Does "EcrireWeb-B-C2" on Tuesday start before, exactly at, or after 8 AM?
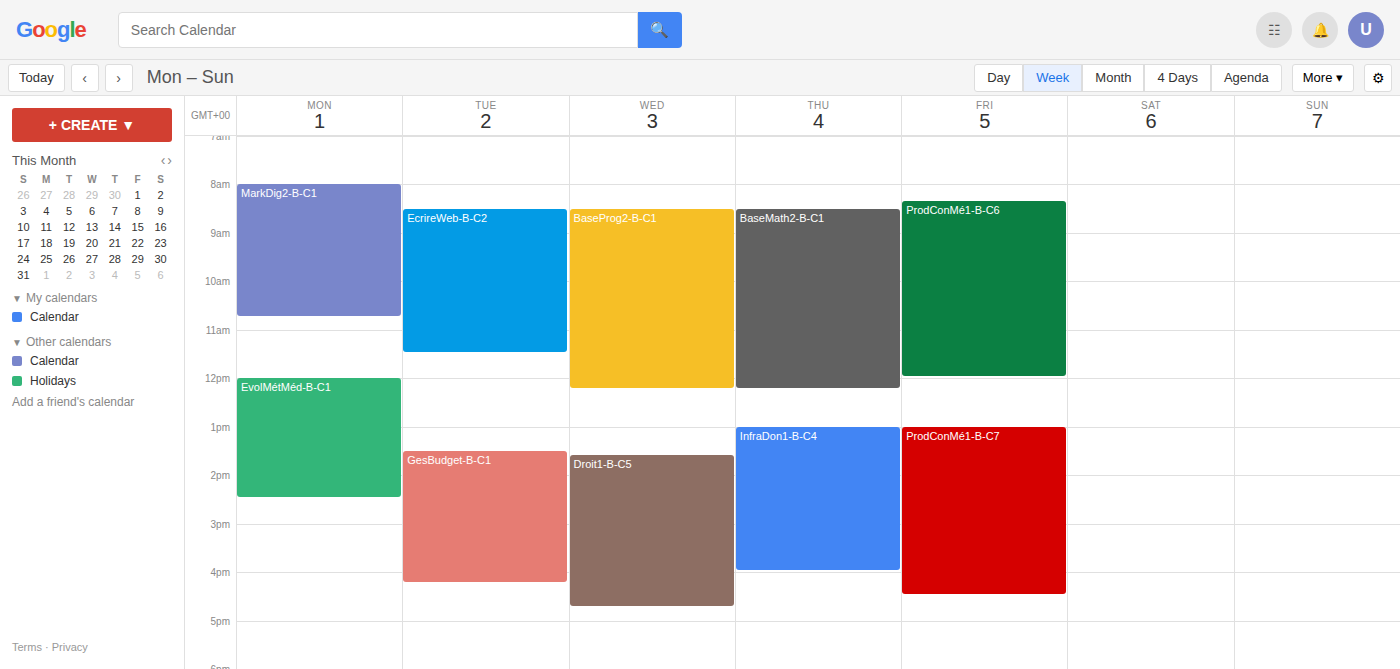
8:30 AM -- after 8 AM, 30 minutes below the 8 AM line.